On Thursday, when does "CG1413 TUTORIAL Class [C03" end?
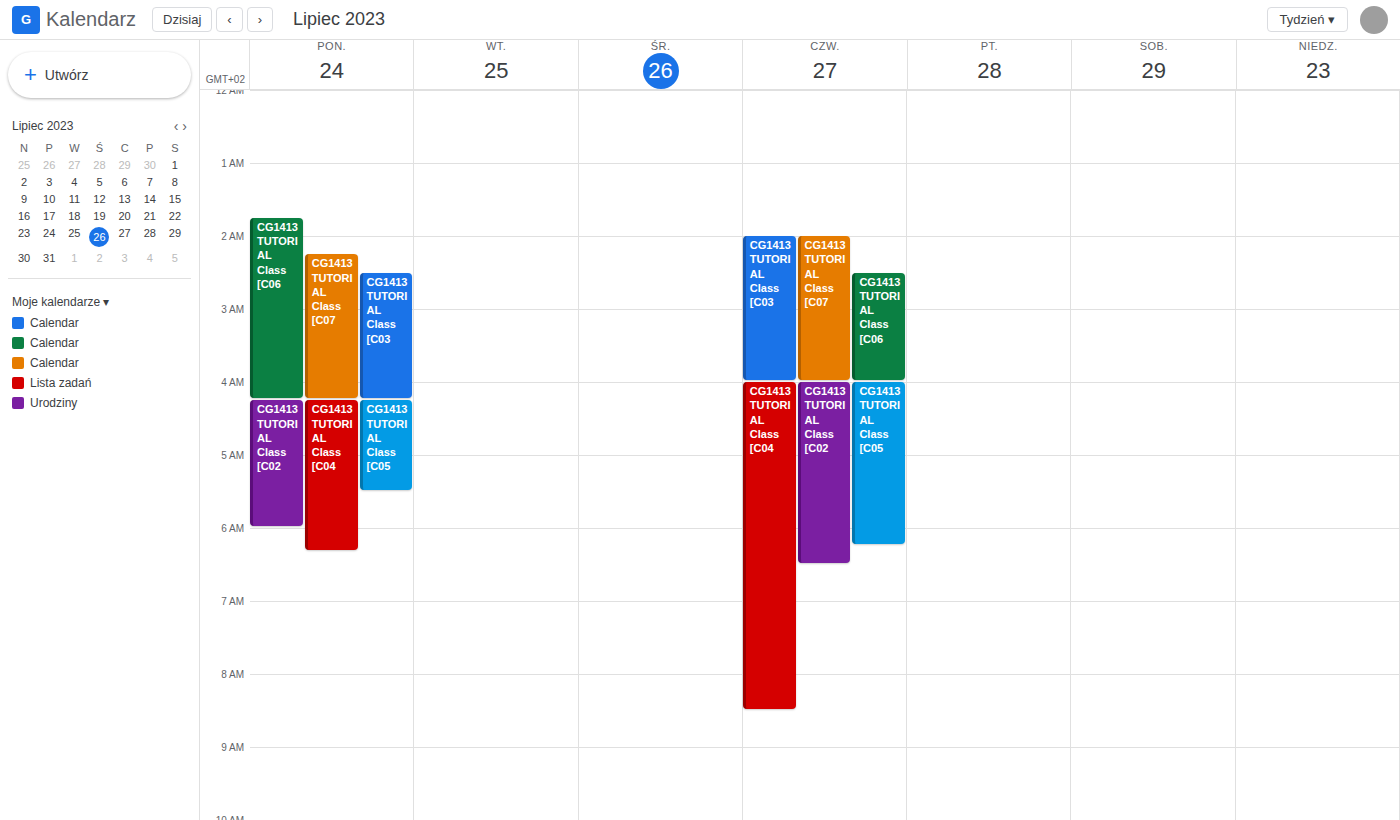
4:00 AM